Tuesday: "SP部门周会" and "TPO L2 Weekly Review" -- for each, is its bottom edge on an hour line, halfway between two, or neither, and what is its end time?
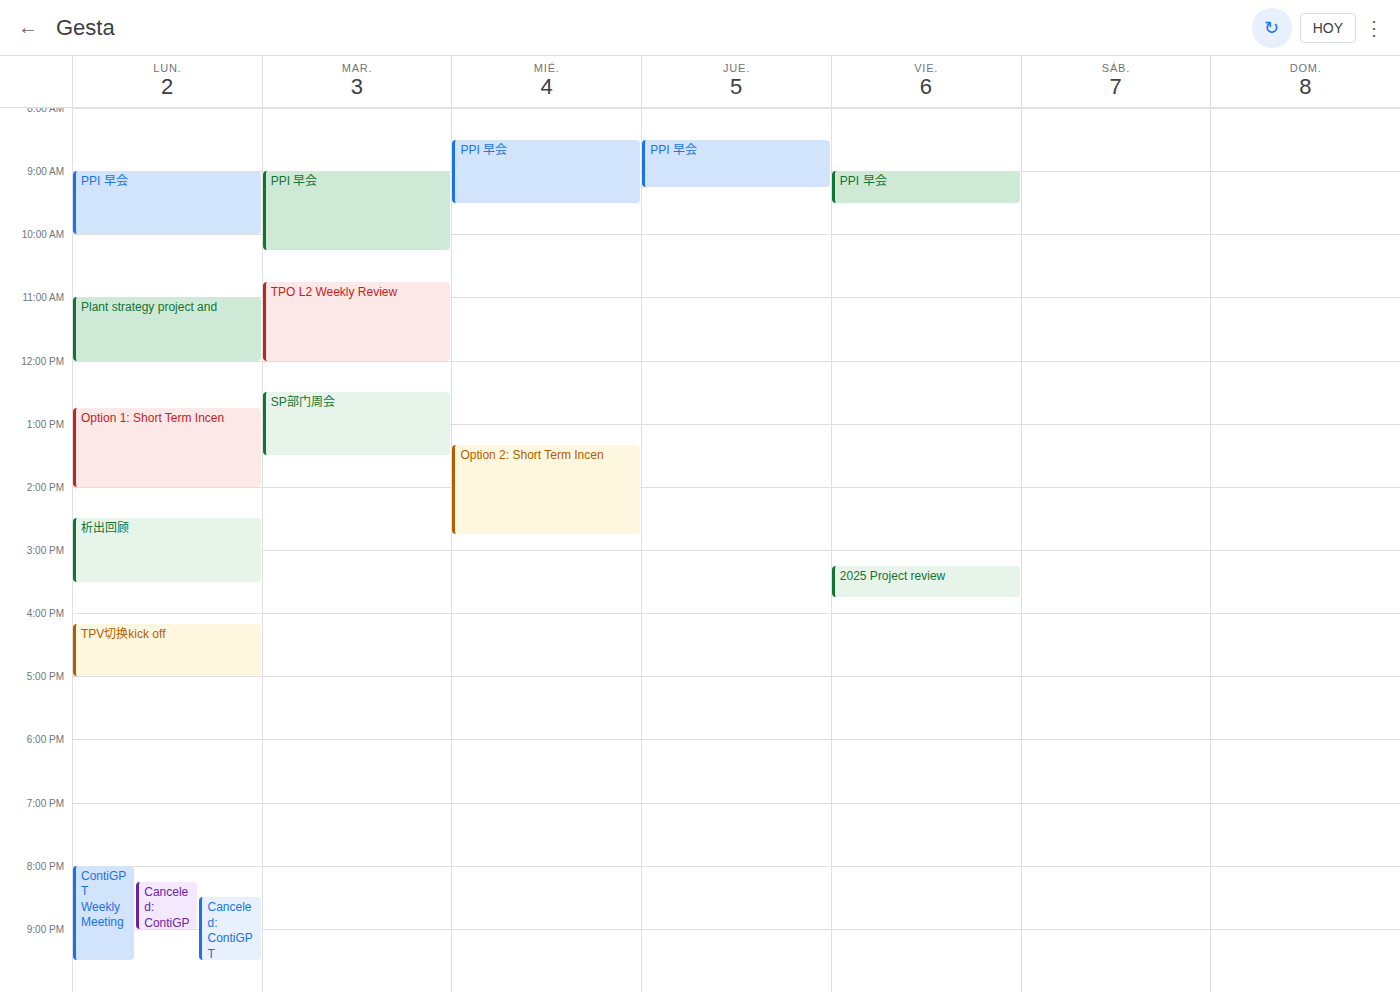
"SP部门周会": 1:30 PM, halfway between the 1 PM and 2 PM lines. "TPO L2 Weekly Review": 12:00 PM, exactly on the 12 PM line.